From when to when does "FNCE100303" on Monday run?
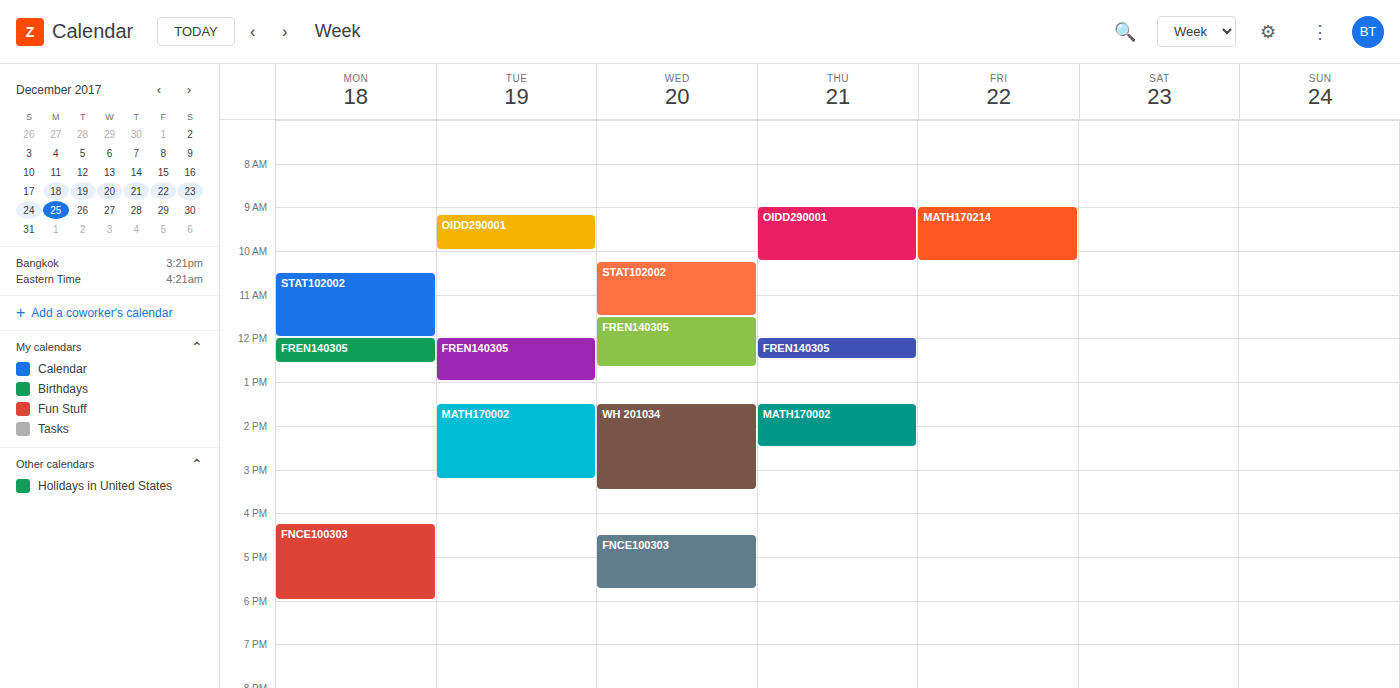
4:15 PM to 6:00 PM